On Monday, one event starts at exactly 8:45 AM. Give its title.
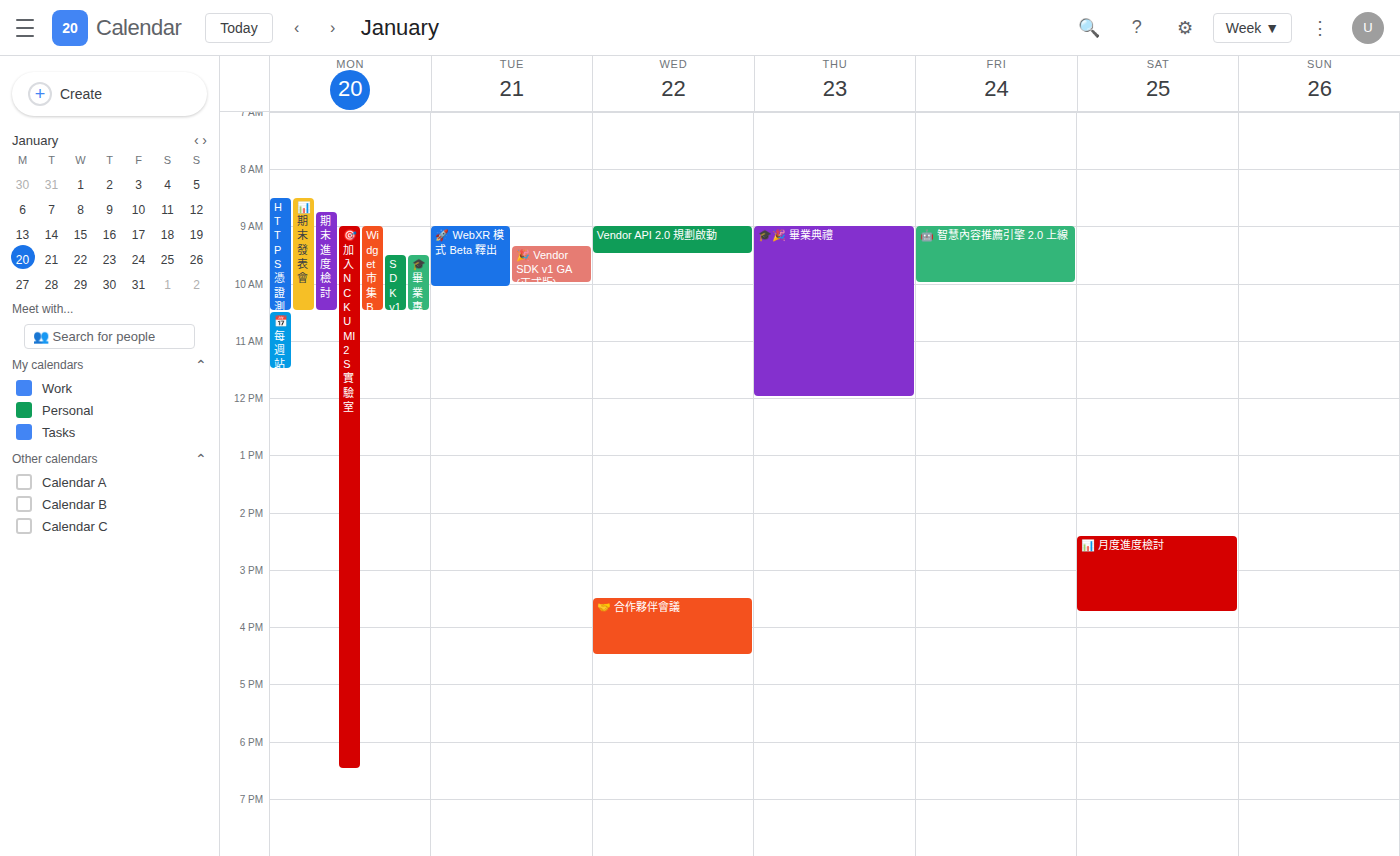
"期末進度檢討"